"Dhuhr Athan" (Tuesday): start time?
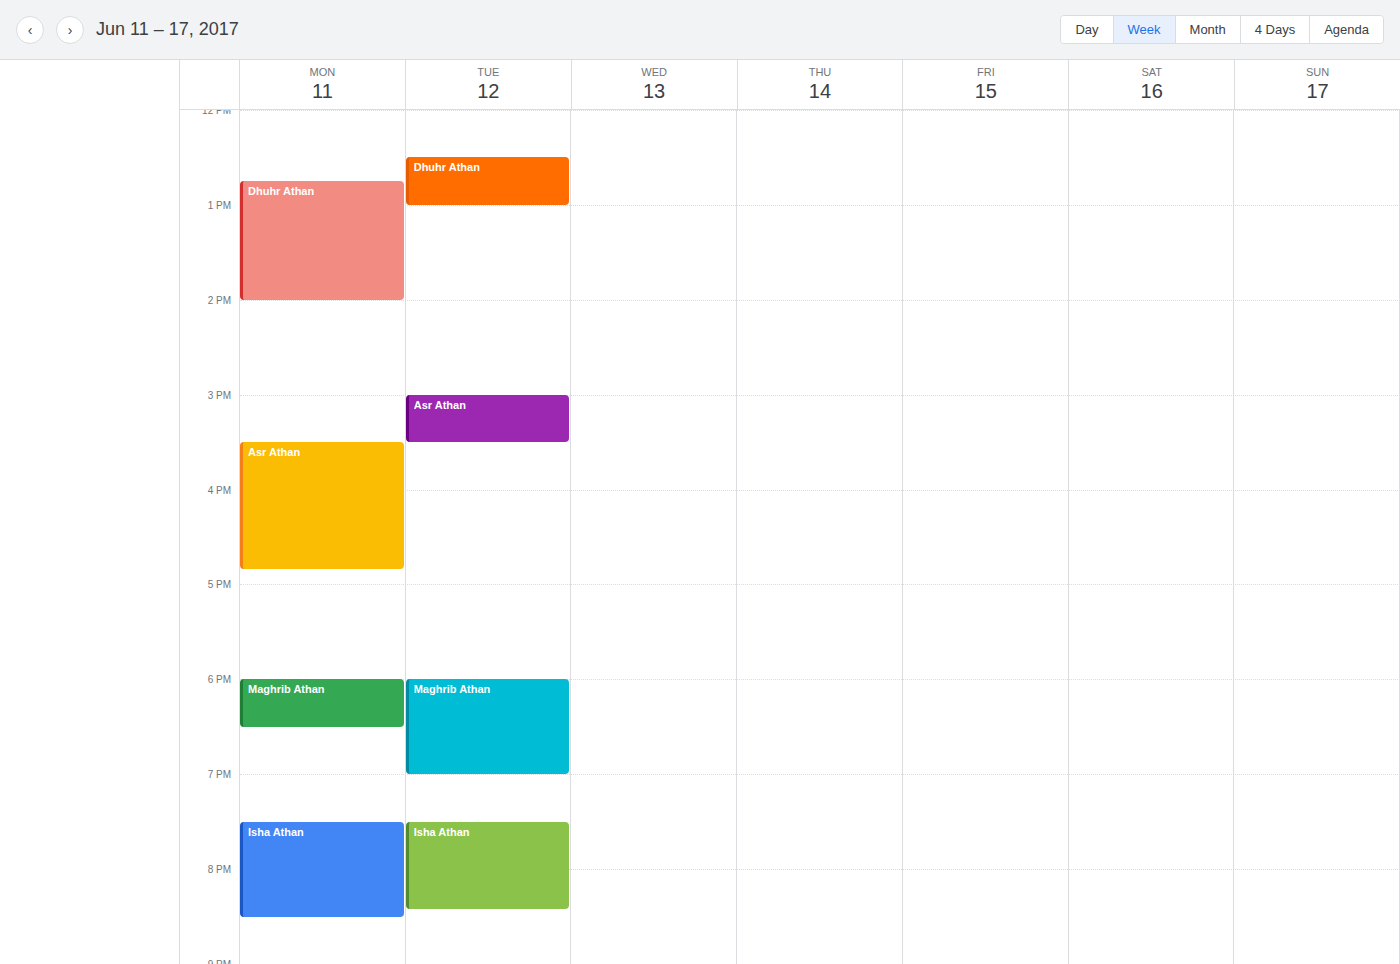
12:30 PM